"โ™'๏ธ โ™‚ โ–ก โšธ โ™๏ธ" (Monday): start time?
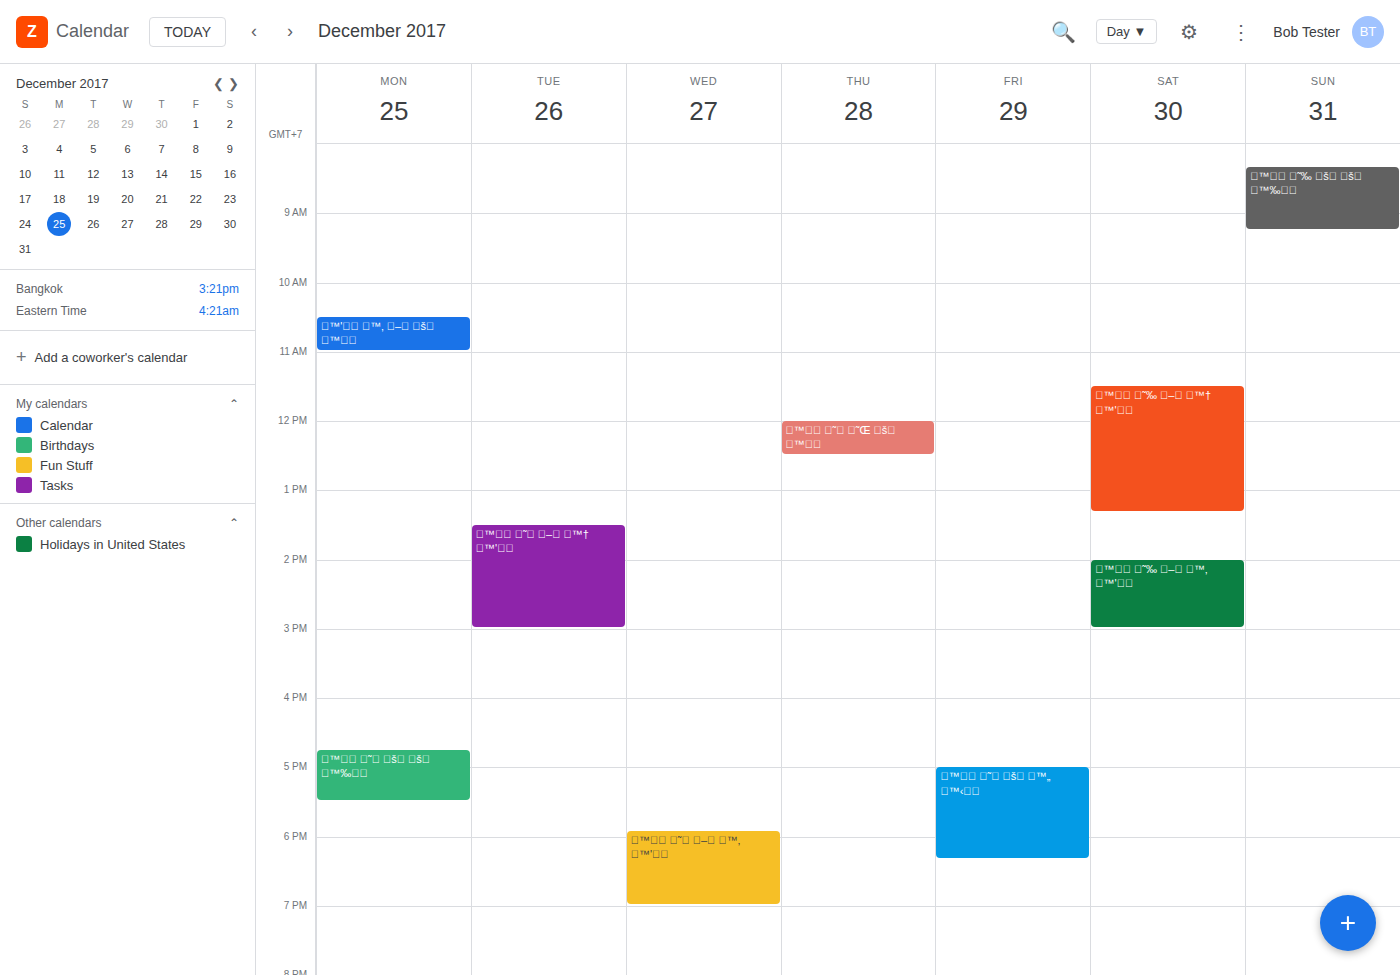
10:30 AM